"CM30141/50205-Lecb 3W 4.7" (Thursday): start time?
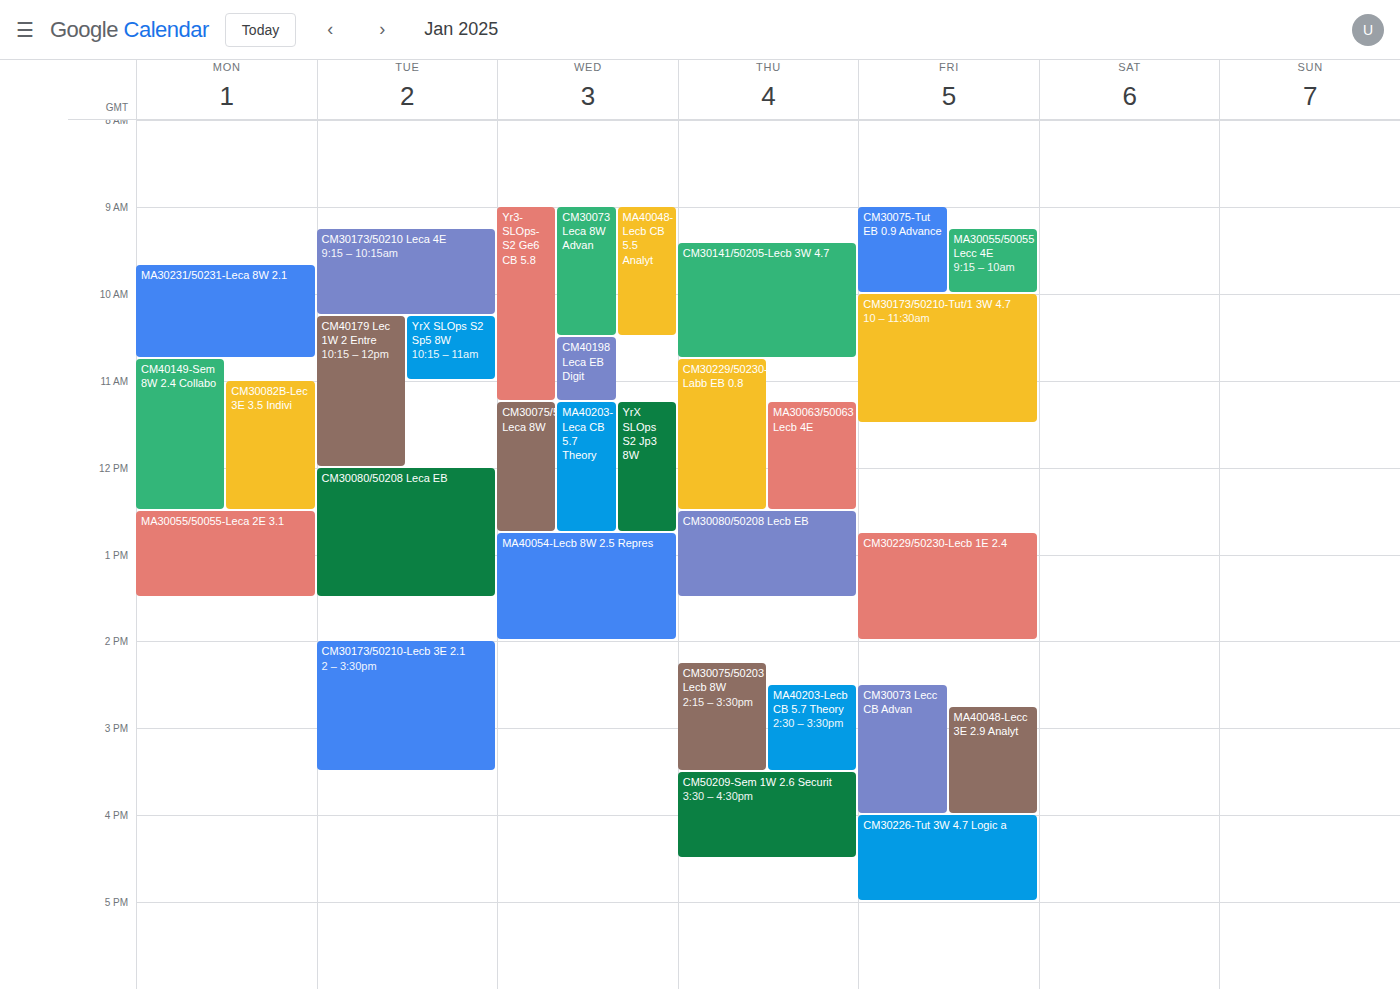
9:25 AM